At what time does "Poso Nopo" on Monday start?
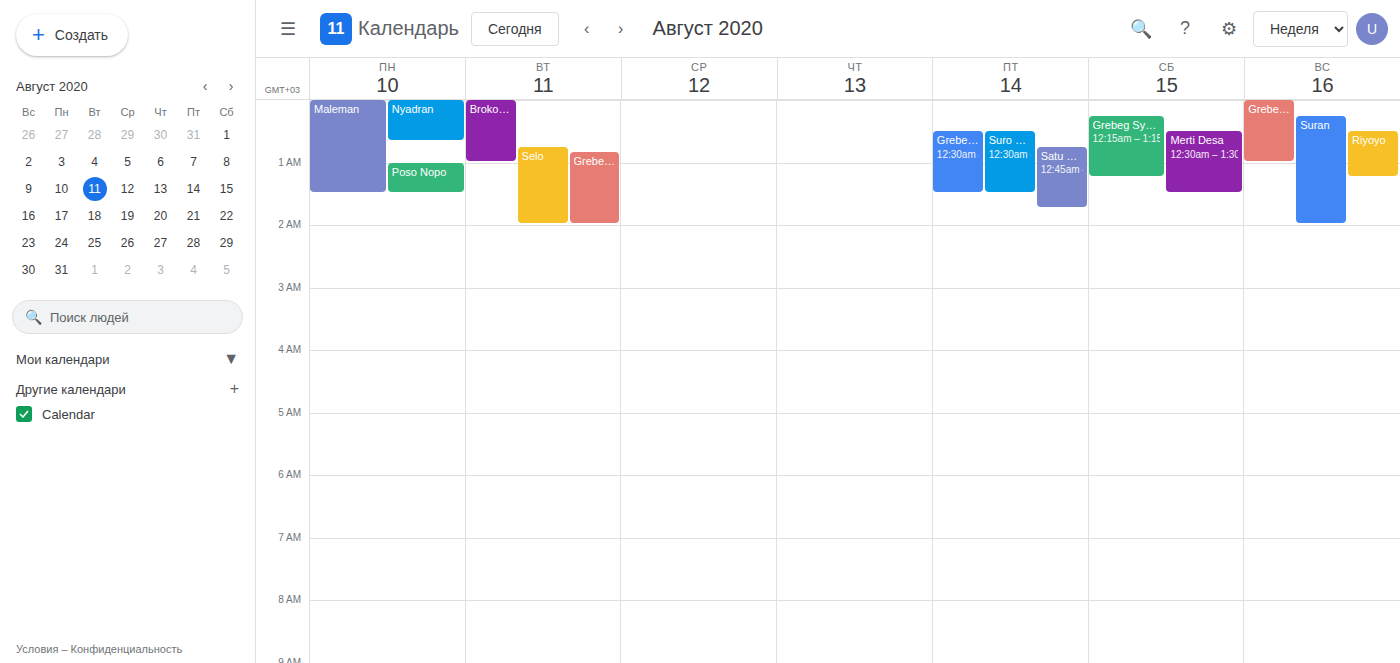
01:00